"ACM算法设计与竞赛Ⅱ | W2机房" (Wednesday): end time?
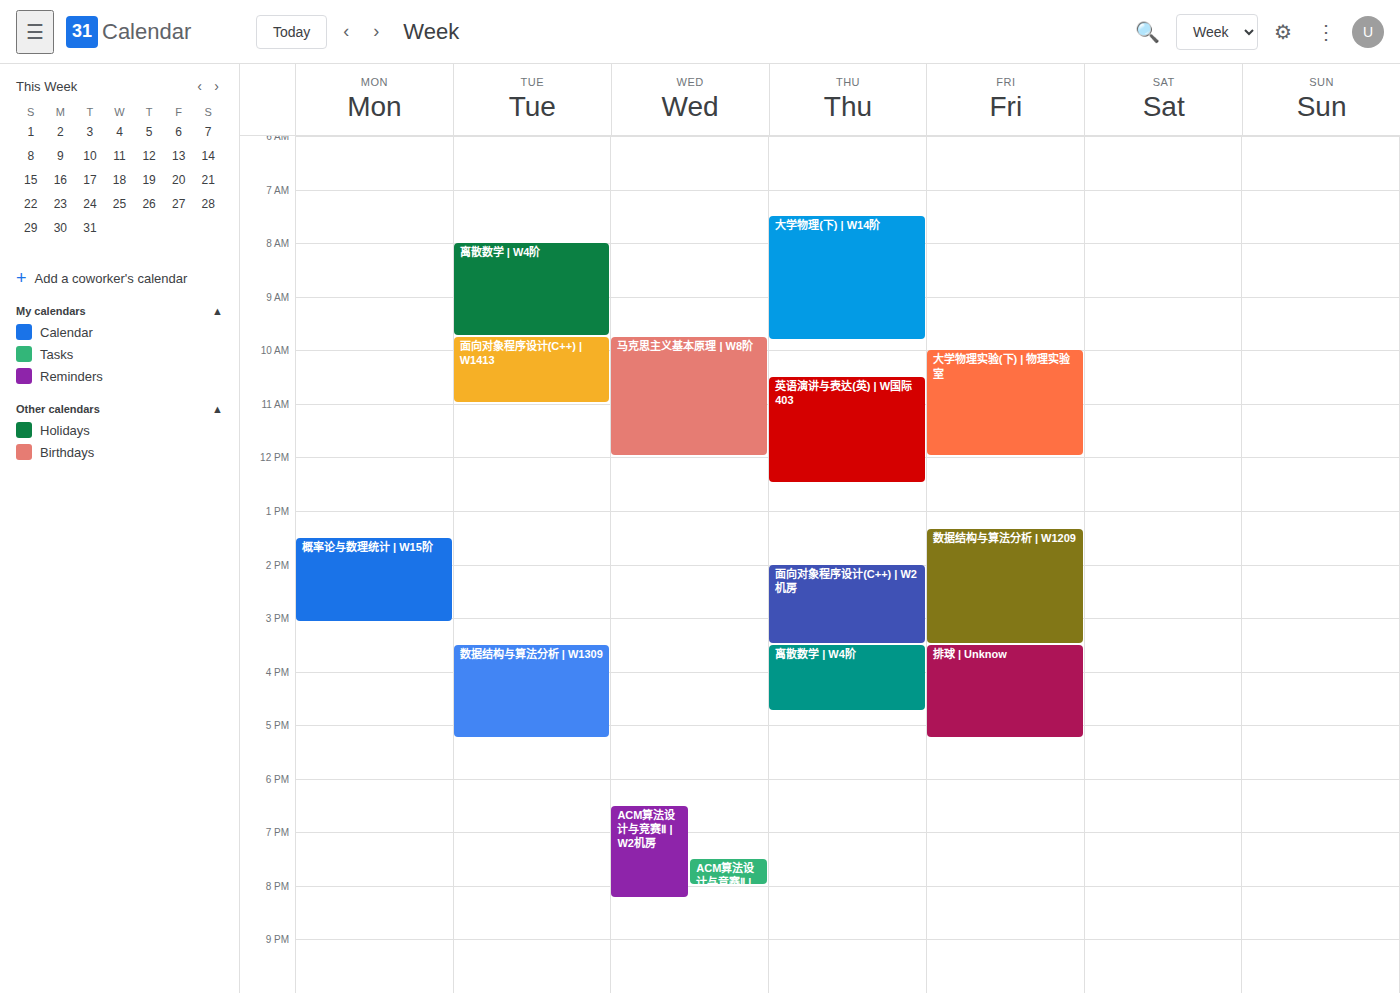
8:15 PM